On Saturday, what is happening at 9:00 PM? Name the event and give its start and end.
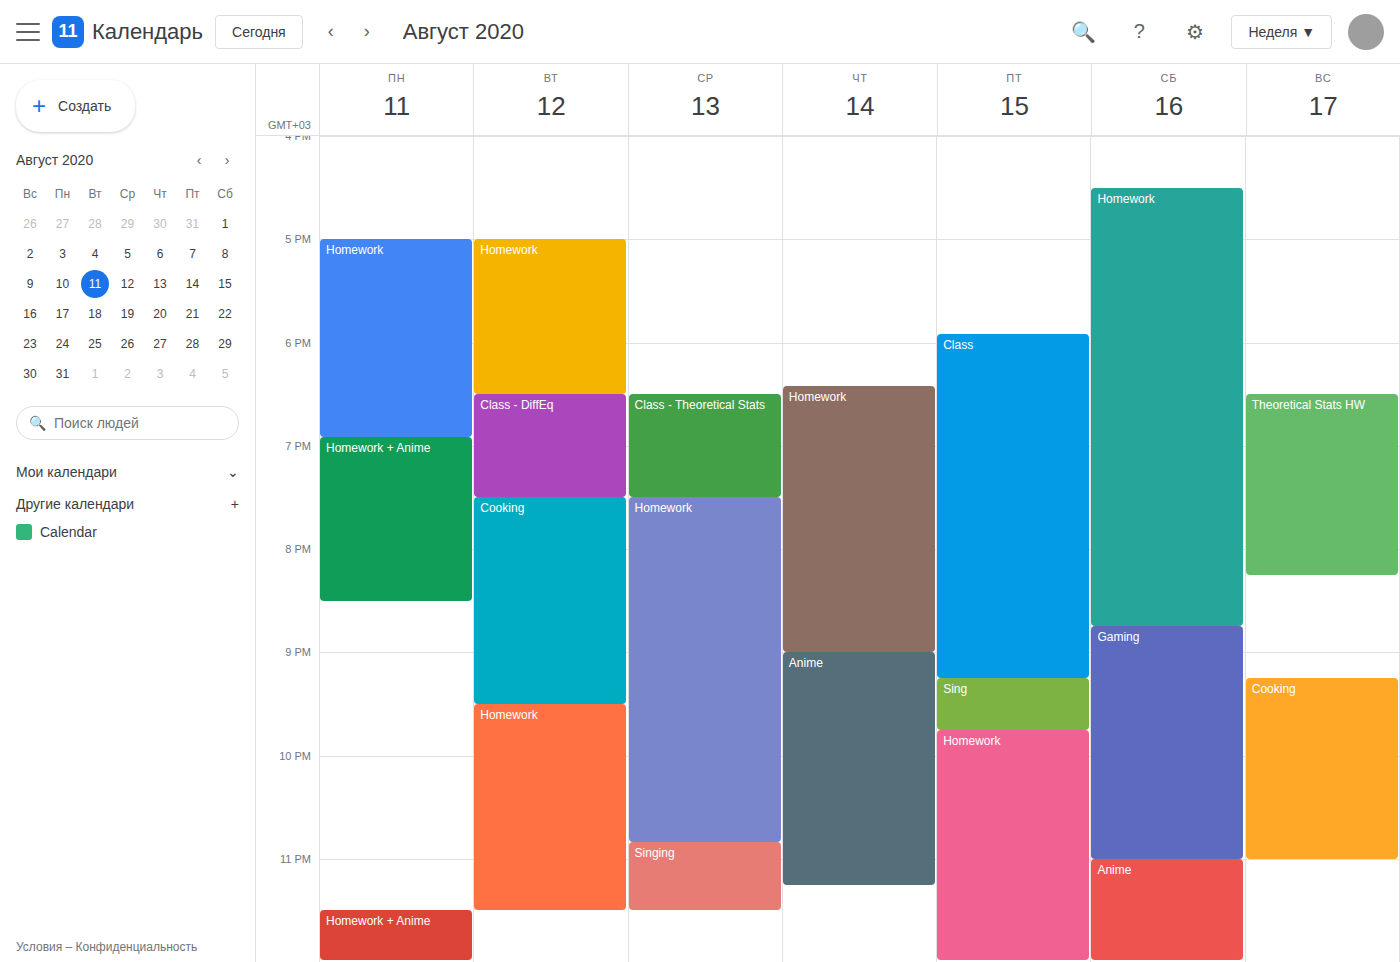
"Gaming", 8:45 PM to 11:00 PM